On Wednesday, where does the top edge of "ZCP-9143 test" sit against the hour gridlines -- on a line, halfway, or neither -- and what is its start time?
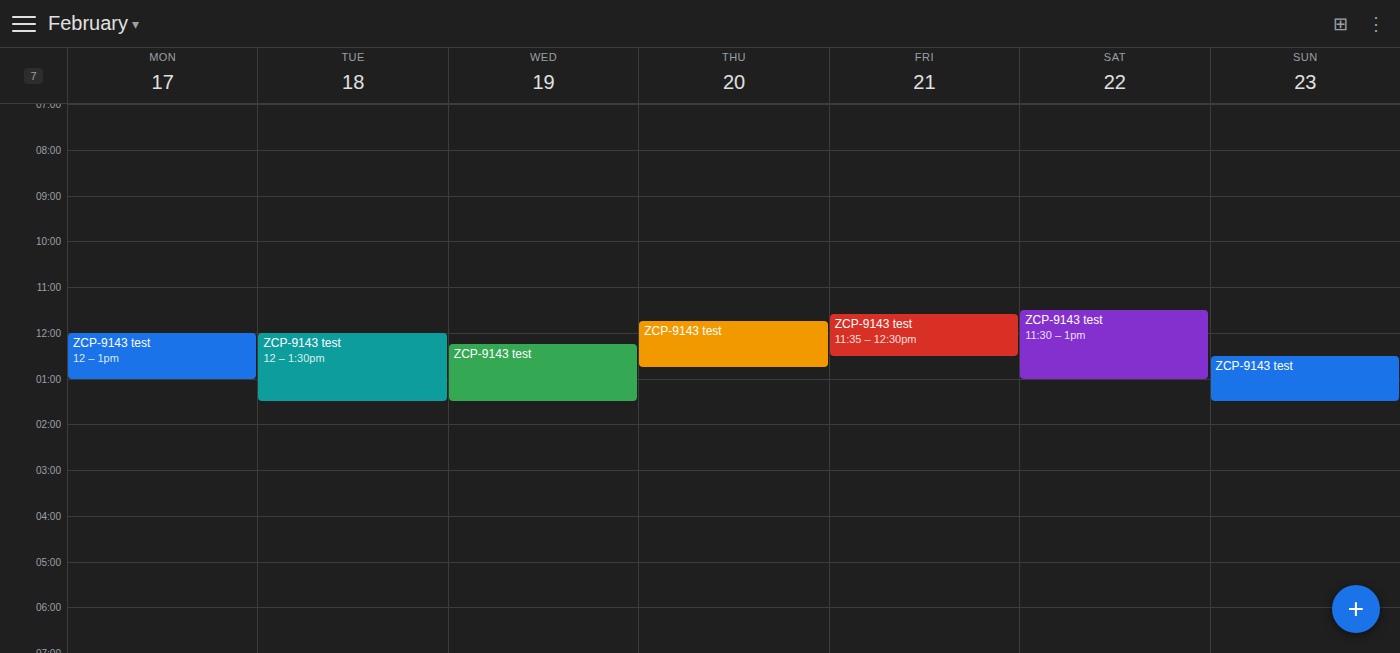
12:15 PM -- neither: a quarter of the way from the 12 PM line to the 1 PM line.